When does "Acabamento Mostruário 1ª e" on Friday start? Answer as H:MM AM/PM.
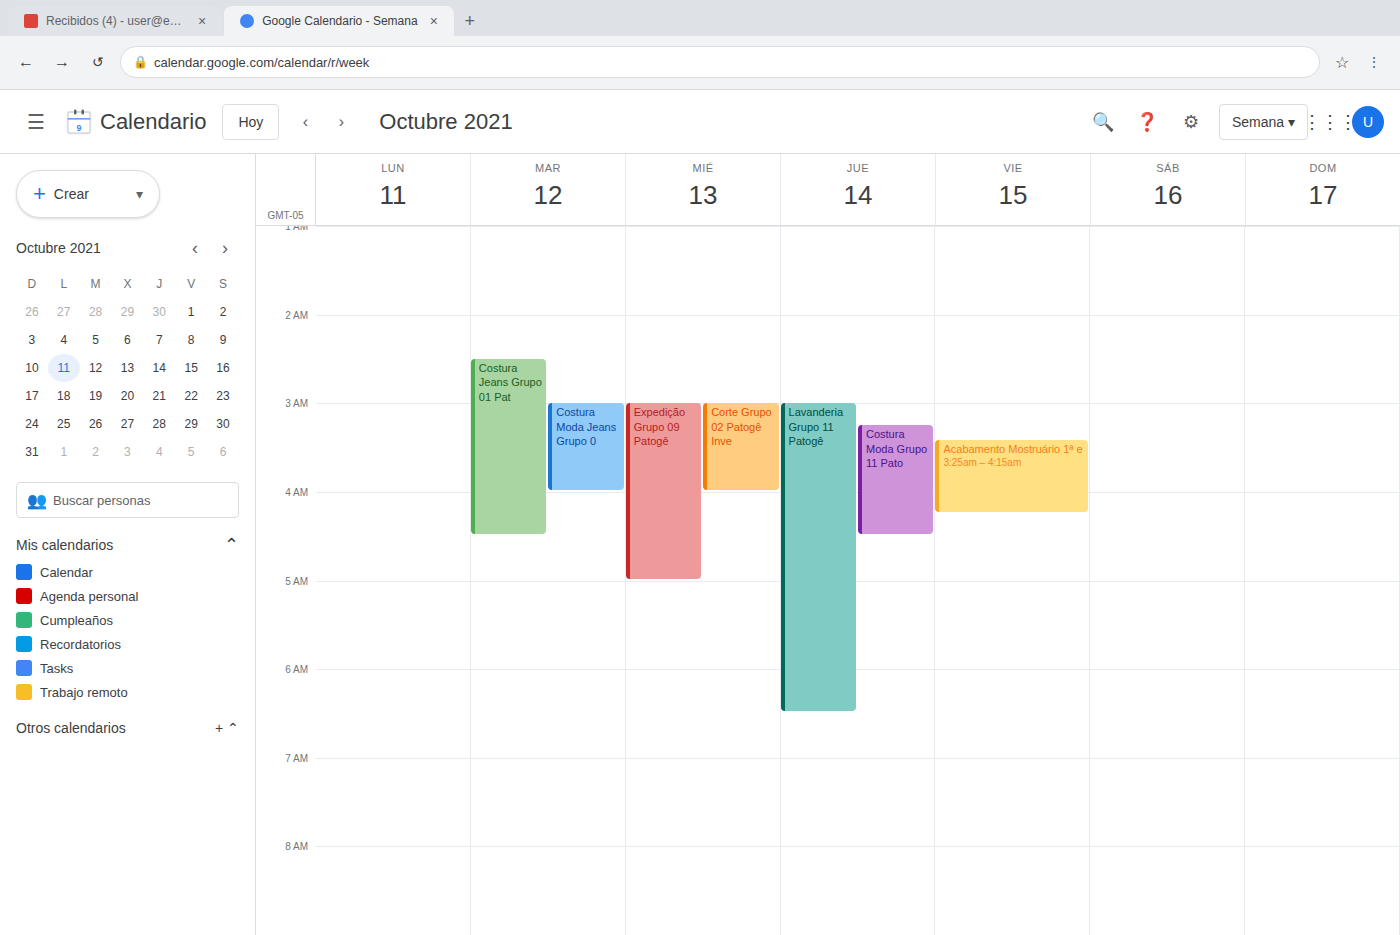
3:25 AM